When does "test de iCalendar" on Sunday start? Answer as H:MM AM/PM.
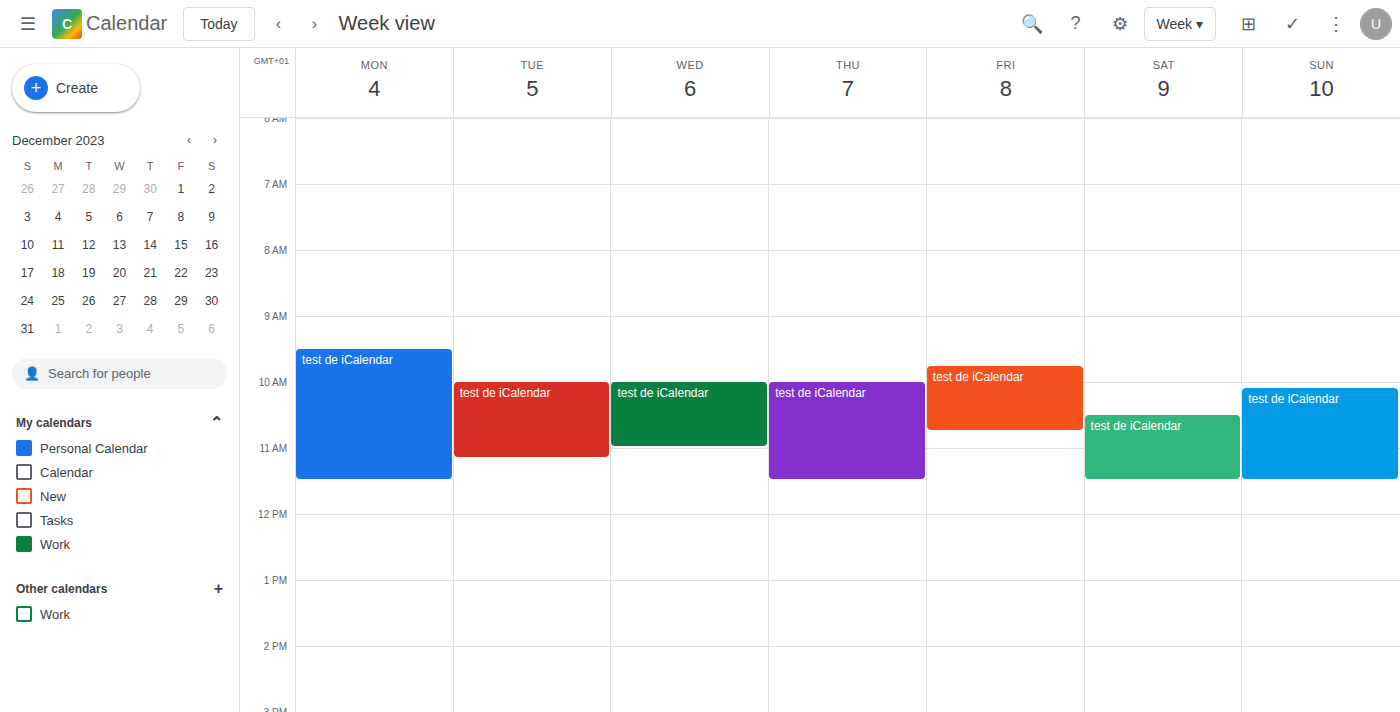
10:05 AM